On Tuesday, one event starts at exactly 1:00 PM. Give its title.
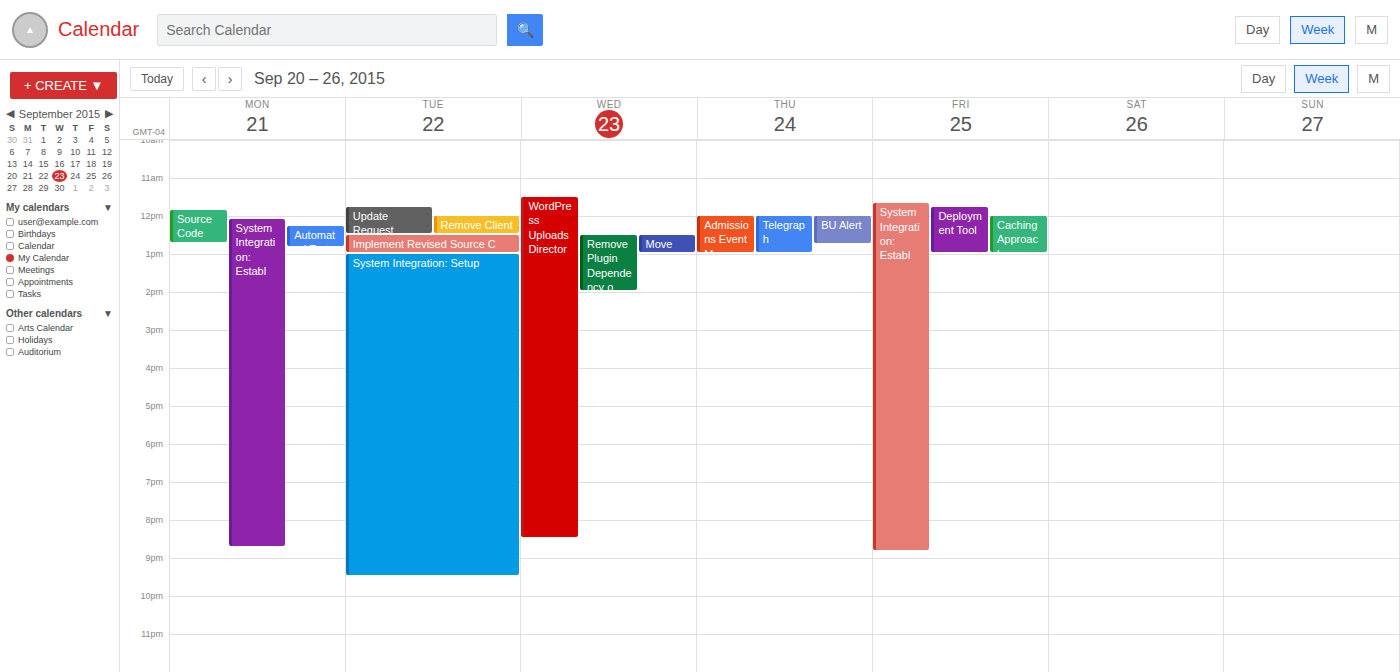
"System Integration: Setup"